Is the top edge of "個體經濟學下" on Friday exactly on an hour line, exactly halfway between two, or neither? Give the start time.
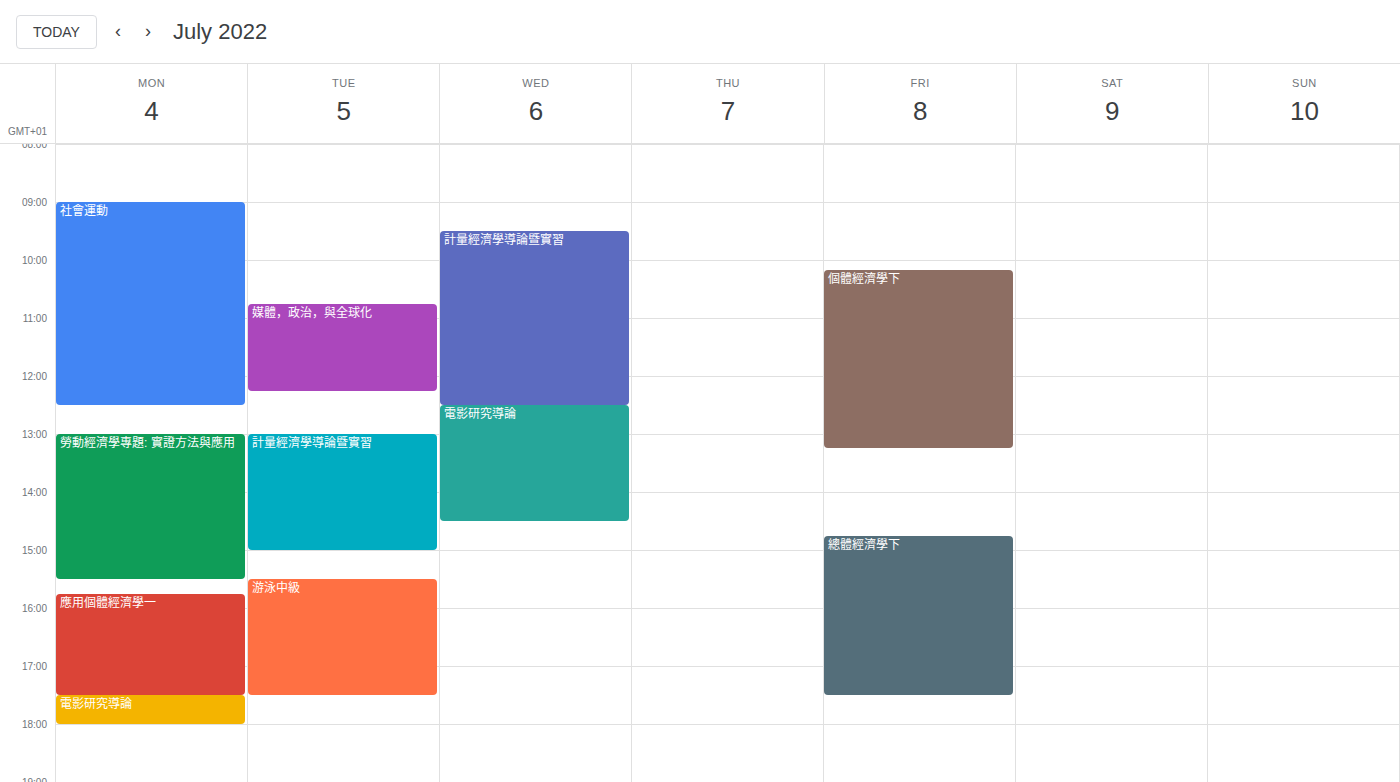
10:10 AM -- neither: 10 minutes below the 10 AM line and 50 minutes above the 11 AM line.